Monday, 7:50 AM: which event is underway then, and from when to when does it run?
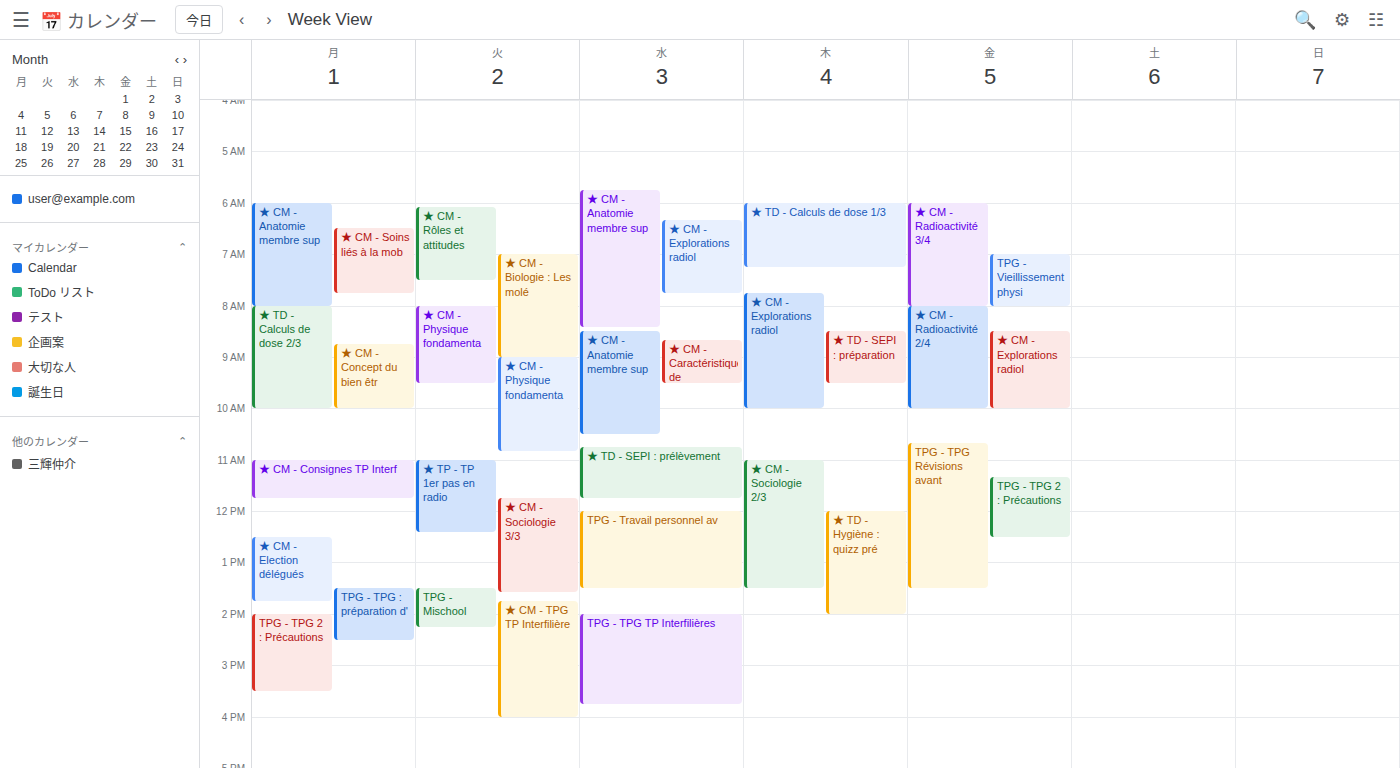
"★ CM - Anatomie membre sup", 6:00 AM to 8:00 AM